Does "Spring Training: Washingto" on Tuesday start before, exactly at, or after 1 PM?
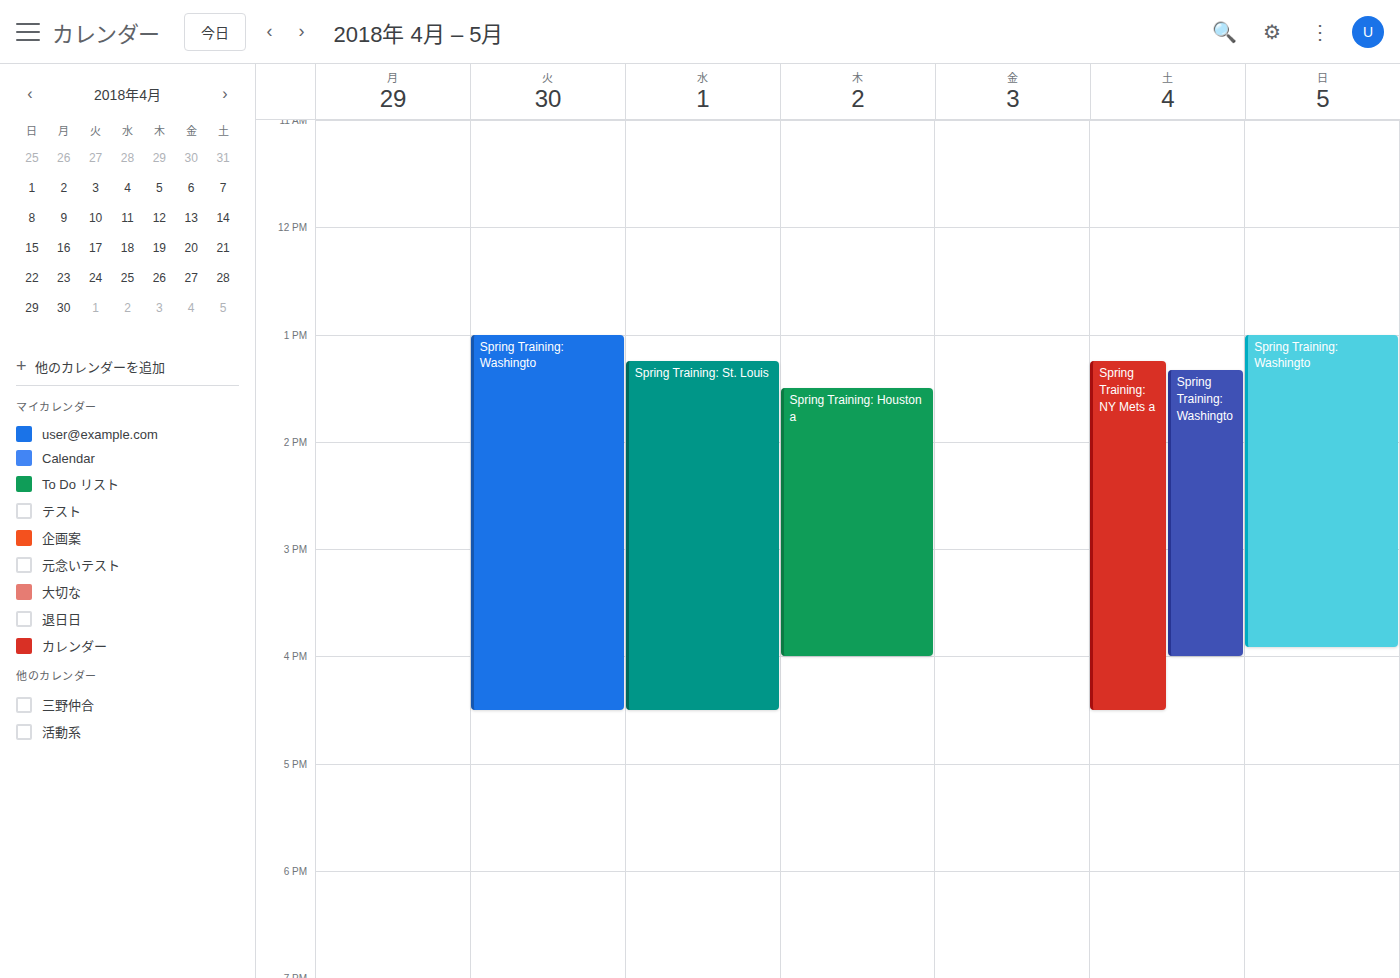
1:00 PM -- exactly at 1 PM, on the 1 PM line.